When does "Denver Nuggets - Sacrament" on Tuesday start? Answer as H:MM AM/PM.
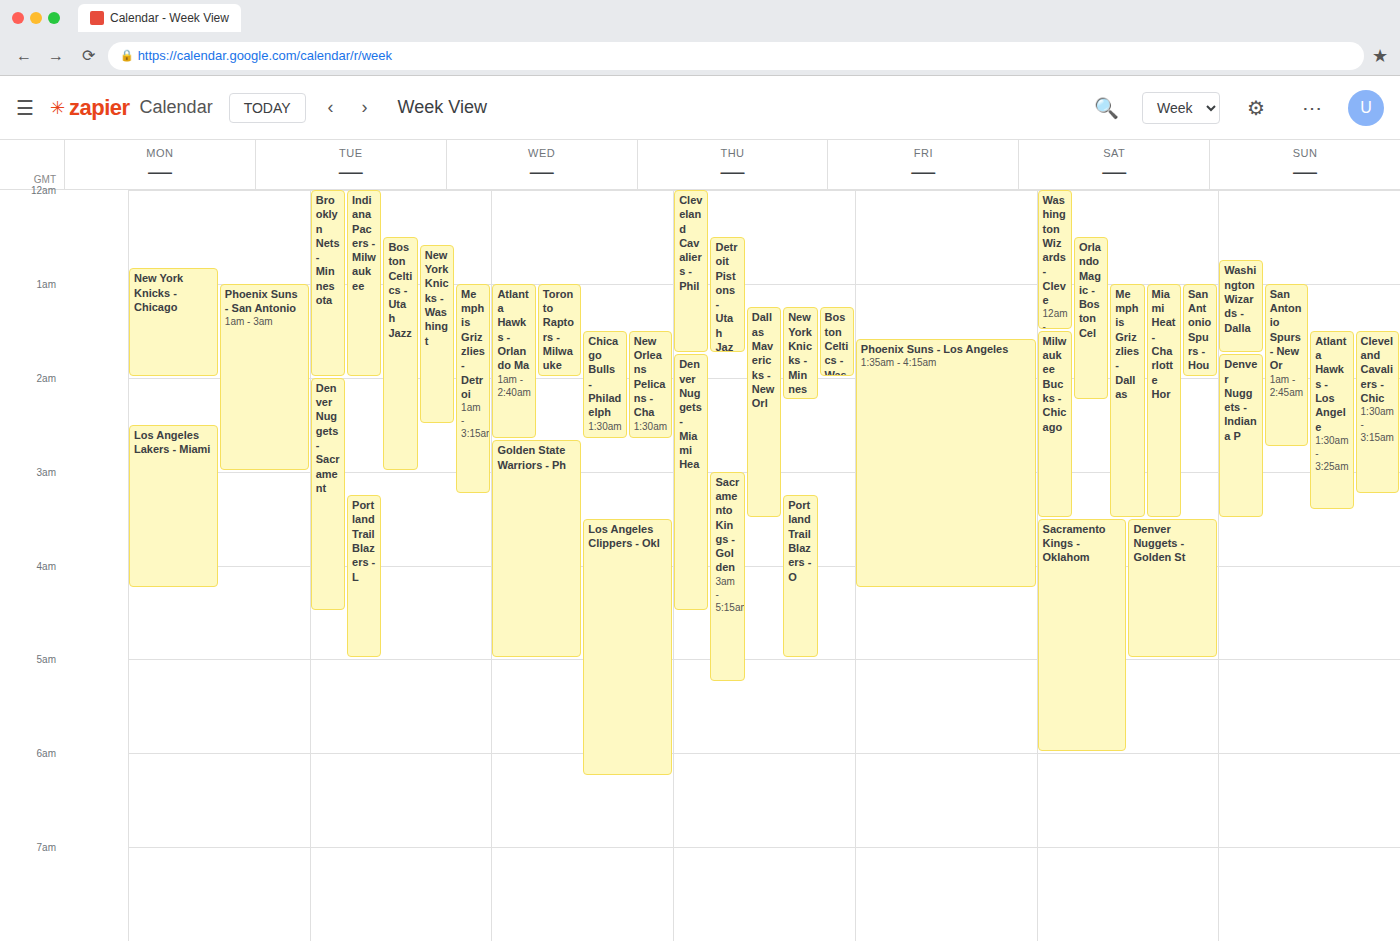
2:00 AM